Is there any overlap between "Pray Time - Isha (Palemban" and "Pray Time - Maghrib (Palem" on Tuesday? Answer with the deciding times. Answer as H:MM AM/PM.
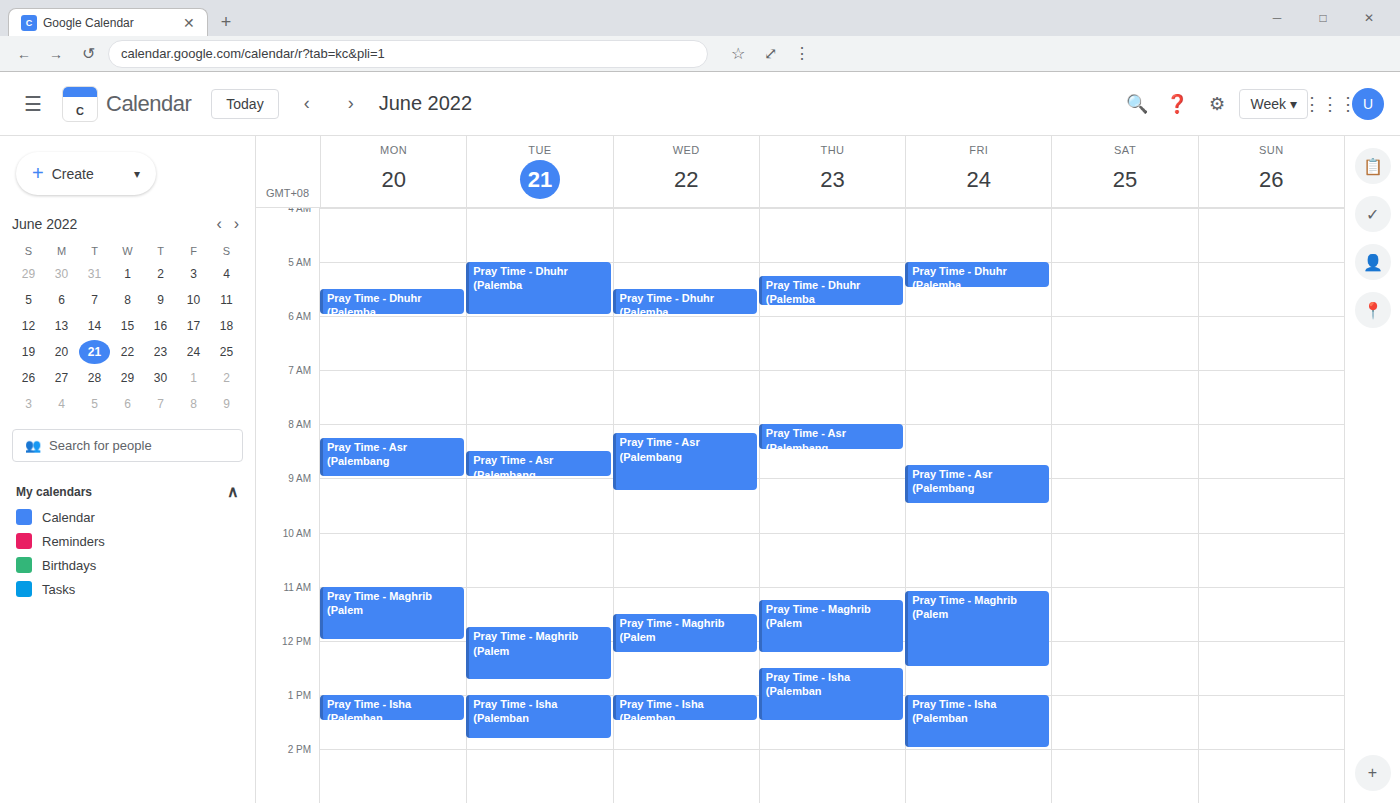
"Pray Time - Maghrib (Palem" ends at 12:45 PM and "Pray Time - Isha (Palemban" starts at 1:00 PM -- no overlap.